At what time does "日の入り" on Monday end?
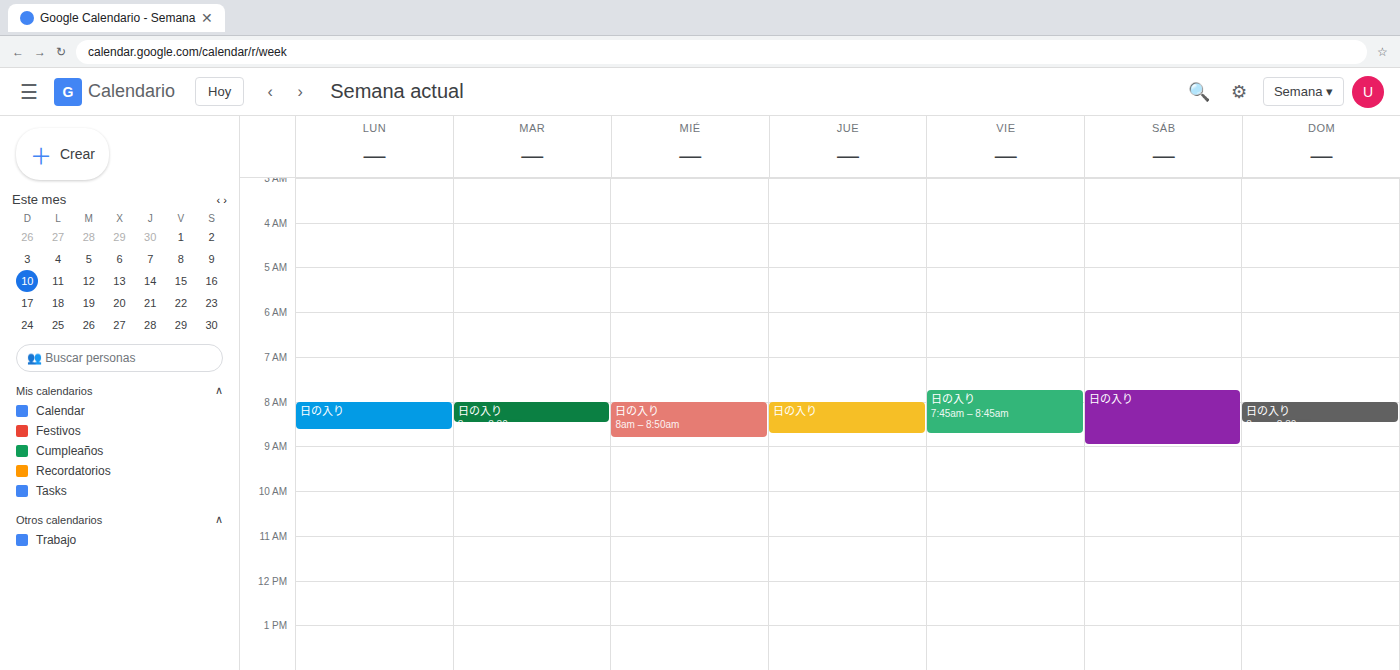
8:40 AM